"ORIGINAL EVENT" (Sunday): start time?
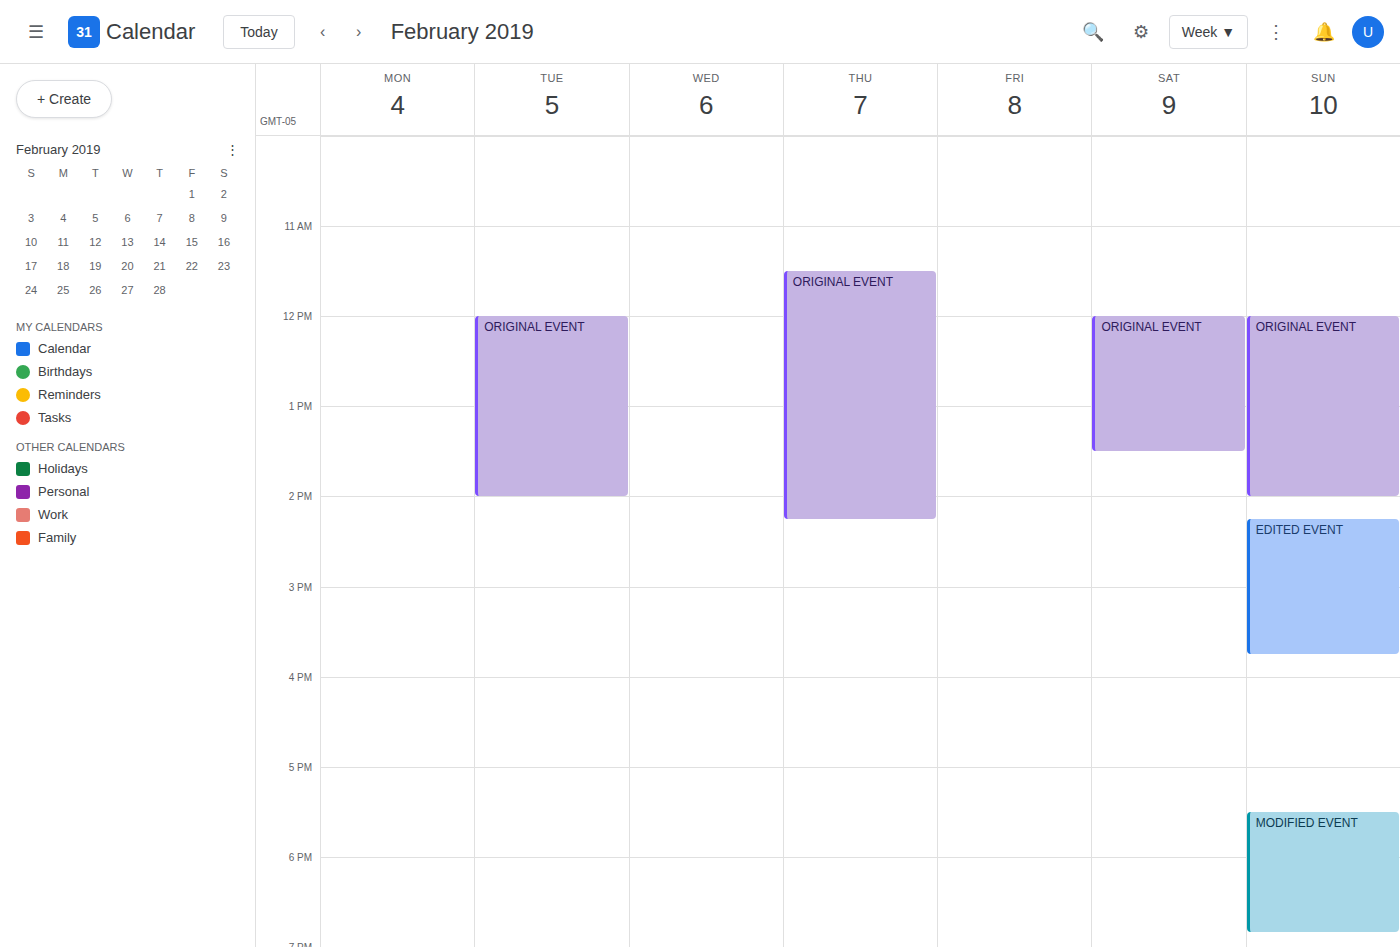
12:00 PM